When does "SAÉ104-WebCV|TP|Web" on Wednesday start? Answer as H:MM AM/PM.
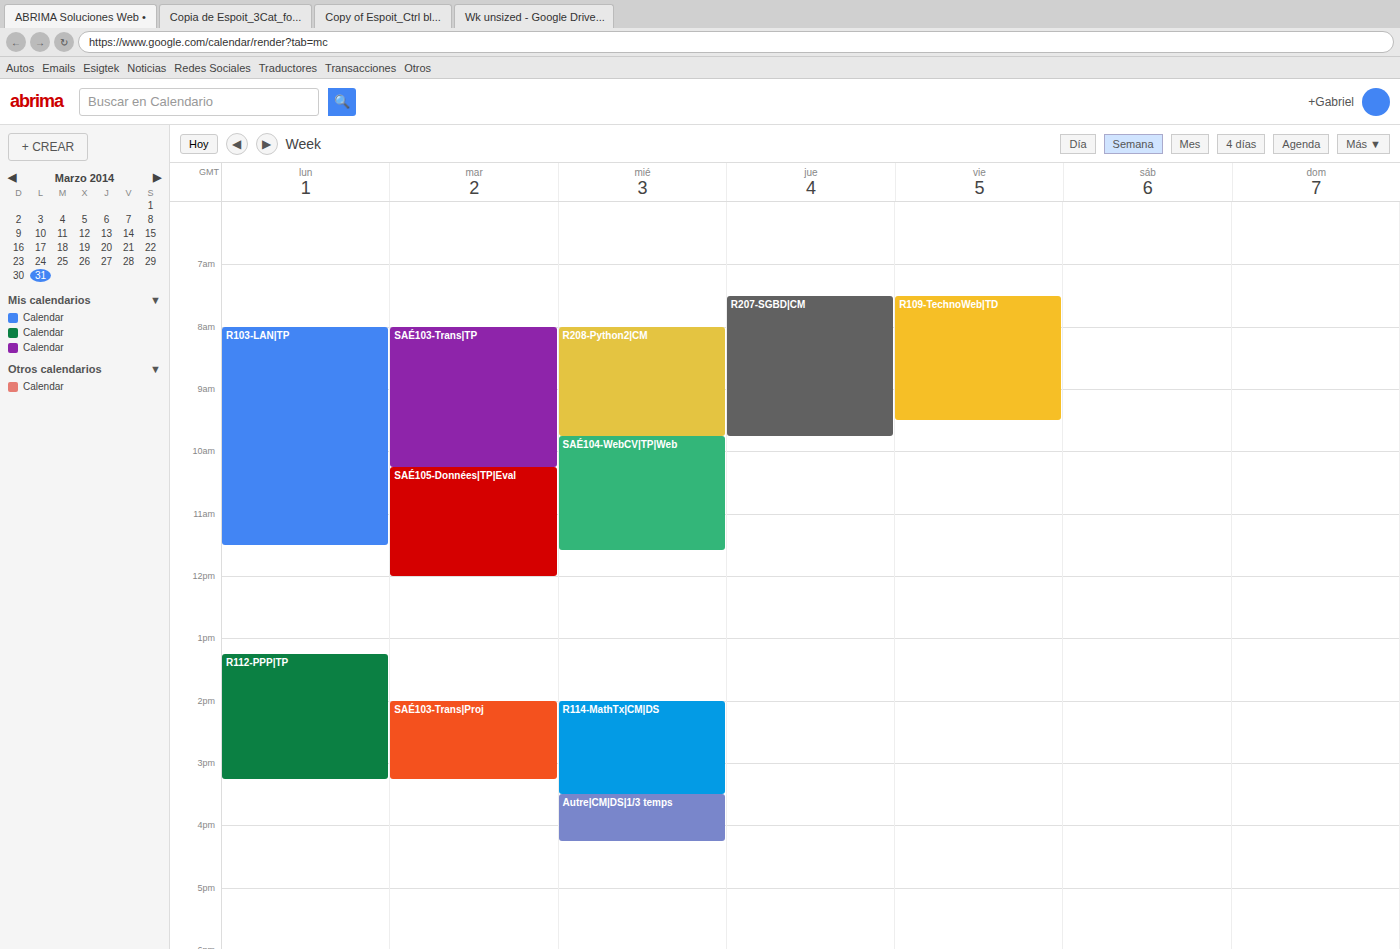
9:45 AM